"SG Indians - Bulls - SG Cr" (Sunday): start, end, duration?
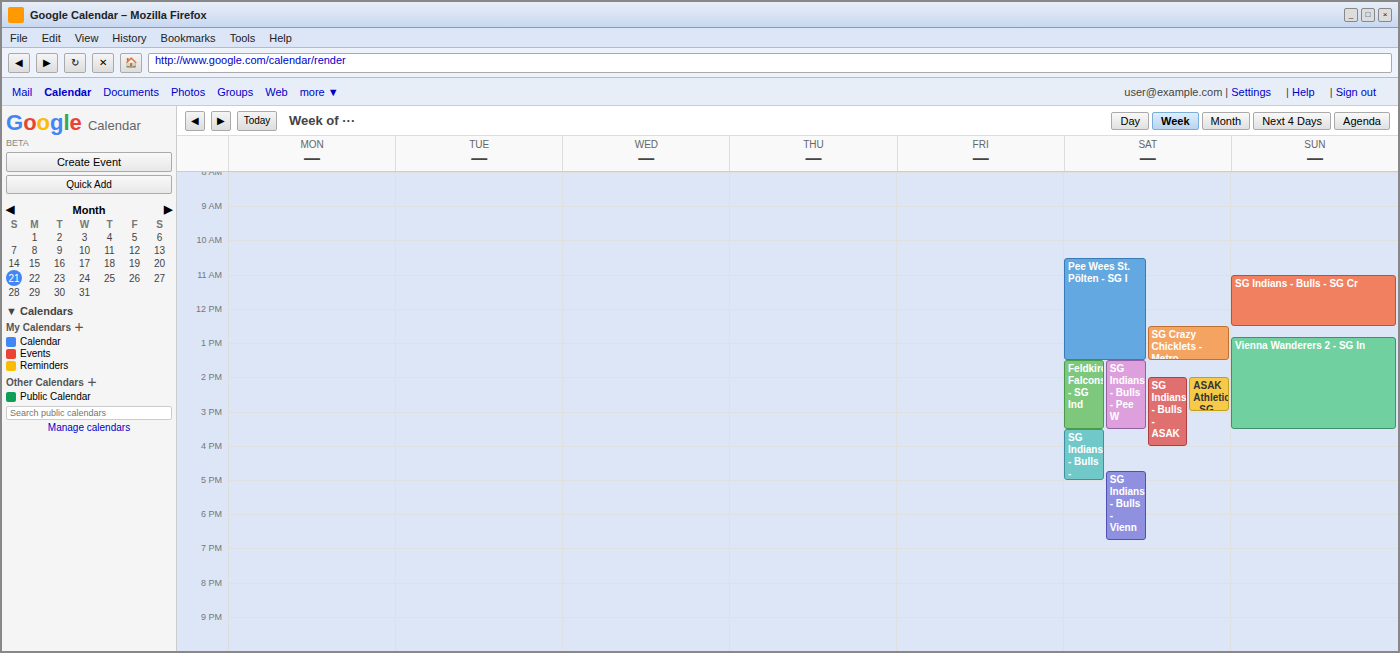
11:00 AM to 12:30 PM, 1 hour 30 minutes